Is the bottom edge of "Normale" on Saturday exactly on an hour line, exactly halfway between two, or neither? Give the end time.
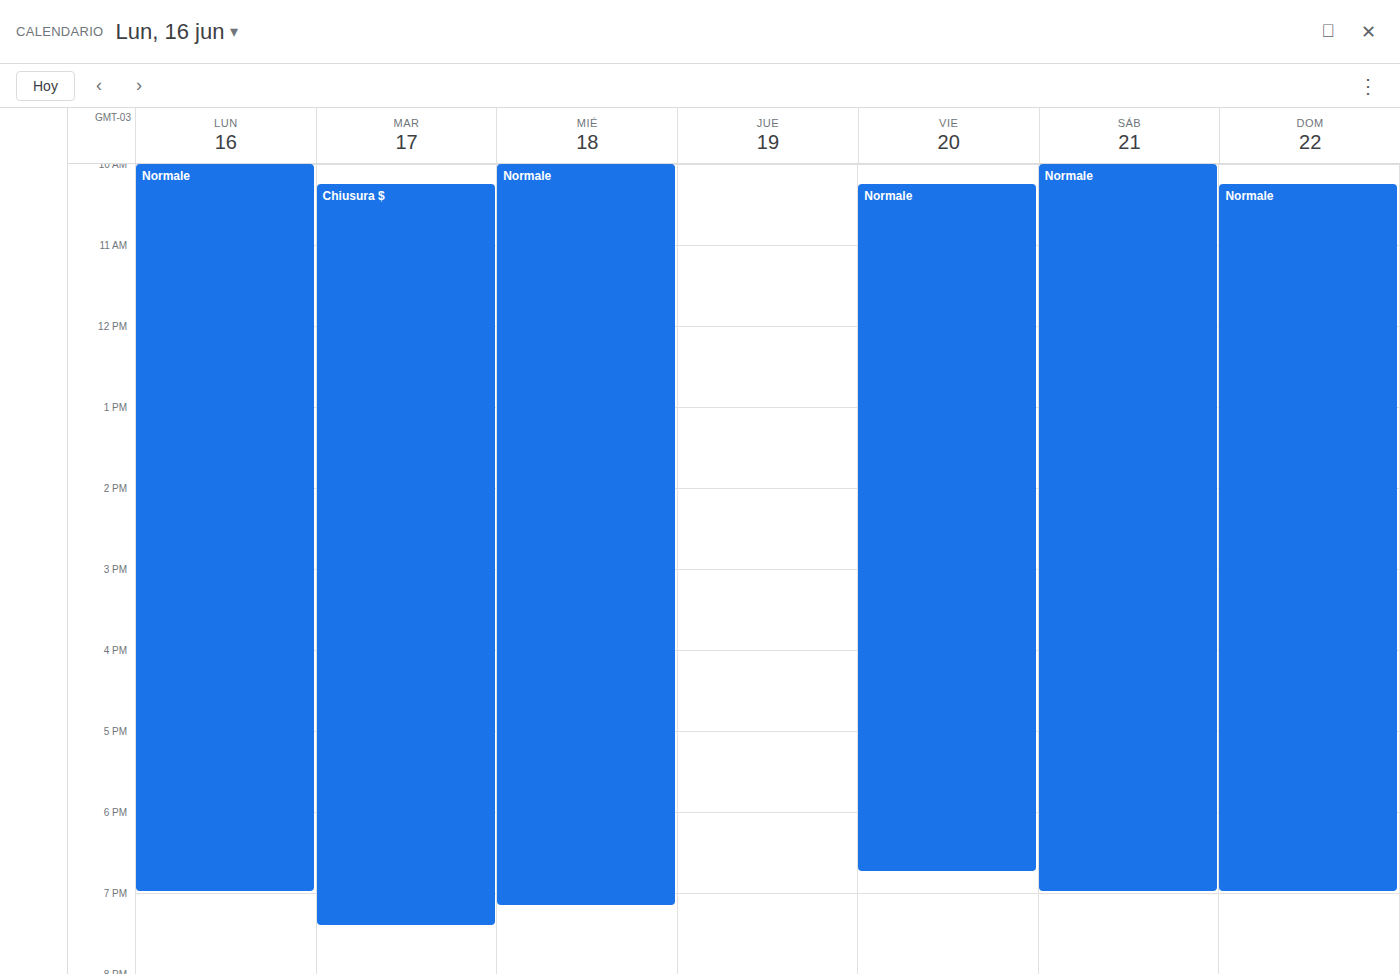
7:00 PM -- exactly on the 7 PM line.